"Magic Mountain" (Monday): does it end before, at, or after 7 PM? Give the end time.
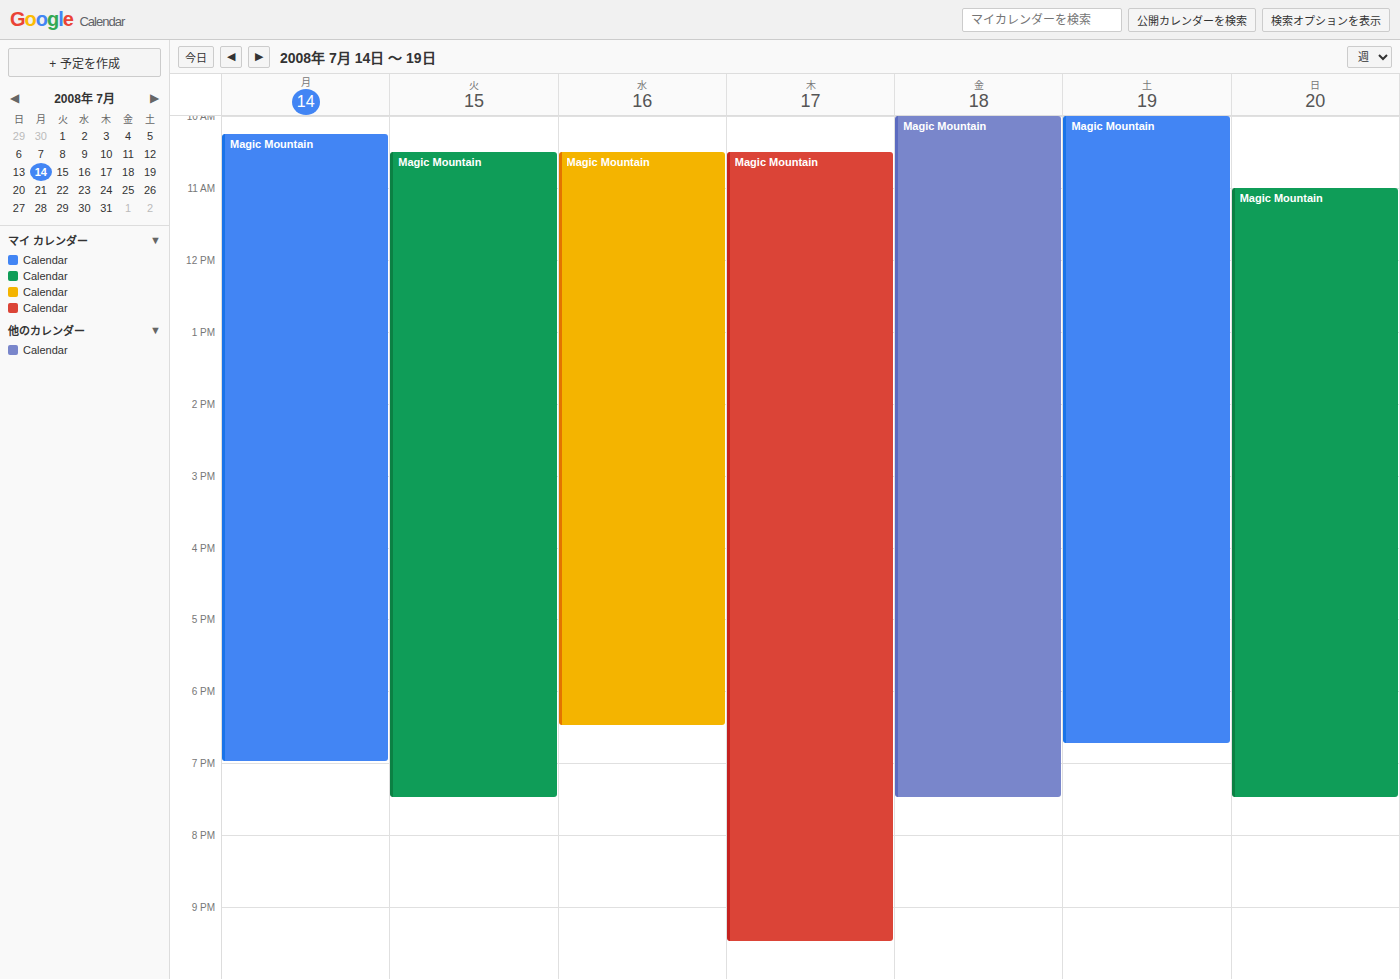
7:00 PM -- exactly at 7 PM, on the 7 PM line.